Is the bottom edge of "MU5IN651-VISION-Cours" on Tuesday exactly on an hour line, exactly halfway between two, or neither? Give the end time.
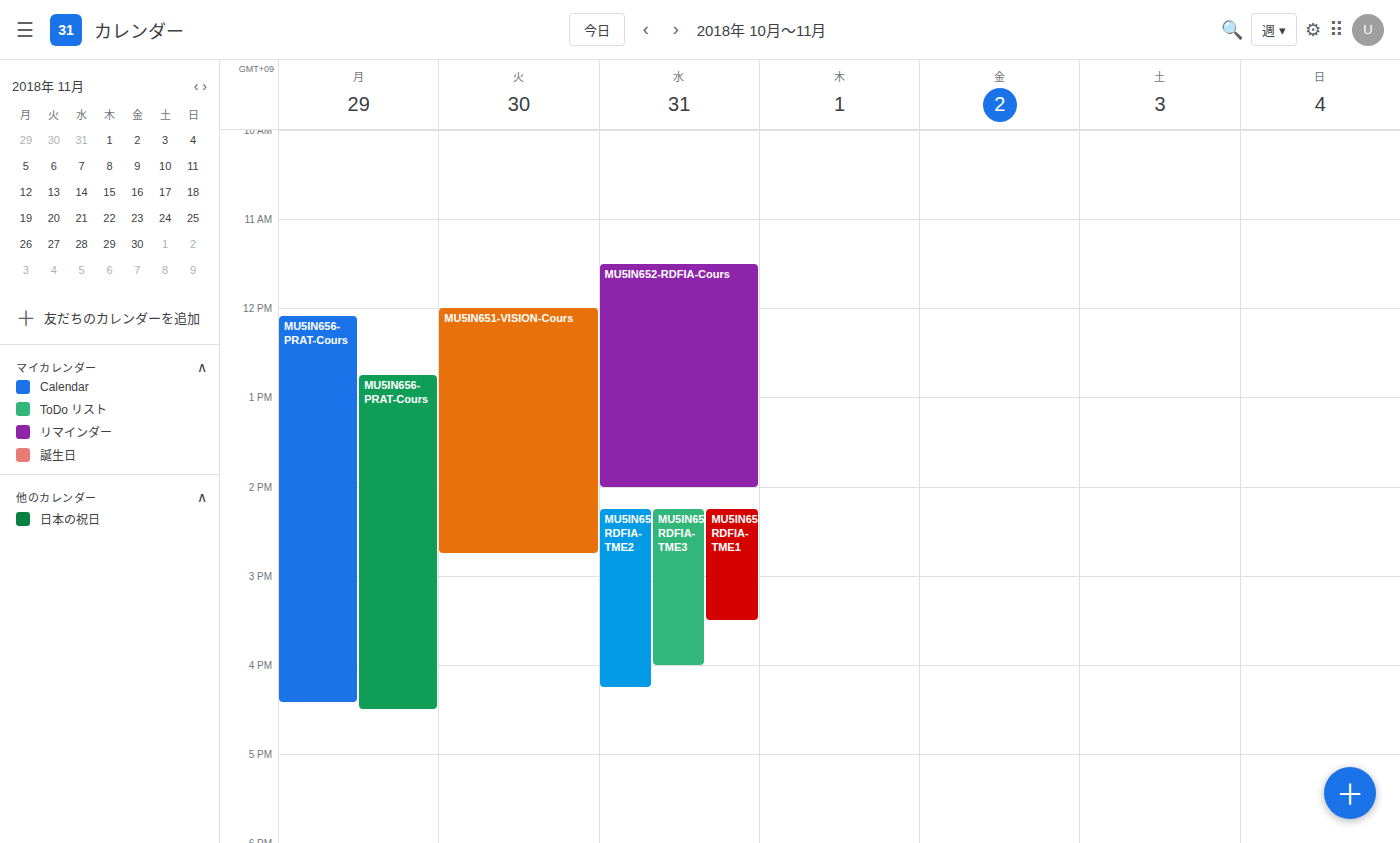
2:45 PM -- neither: three quarters of the way from the 2 PM line to the 3 PM line.